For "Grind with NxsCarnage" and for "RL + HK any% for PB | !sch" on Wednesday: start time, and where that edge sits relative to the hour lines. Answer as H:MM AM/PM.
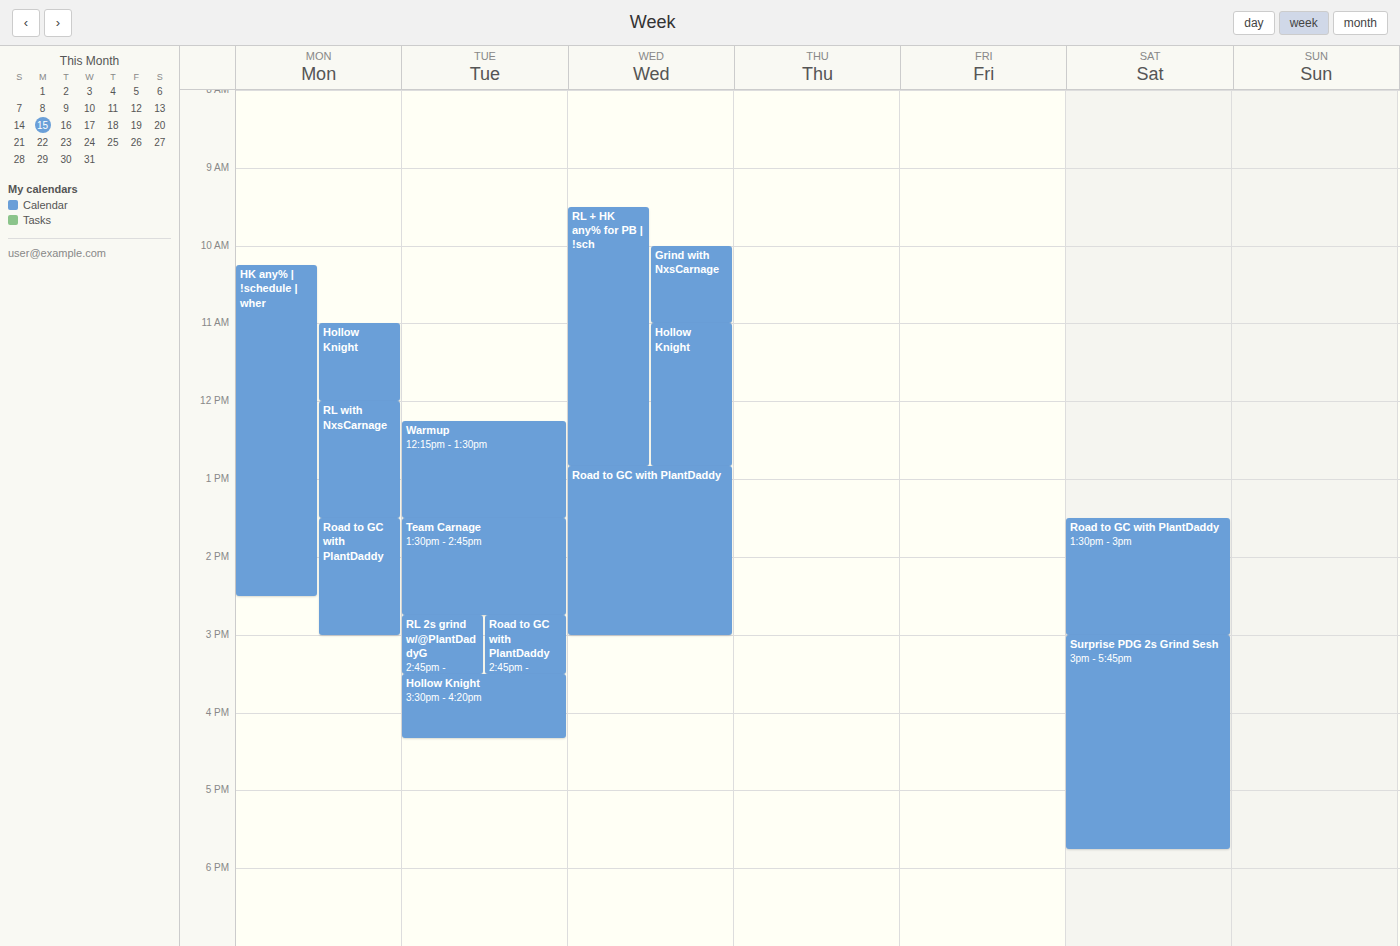
"Grind with NxsCarnage": 10:00 AM, exactly on the 10 AM line. "RL + HK any% for PB | !sch": 9:30 AM, halfway between the 9 AM and 10 AM lines.